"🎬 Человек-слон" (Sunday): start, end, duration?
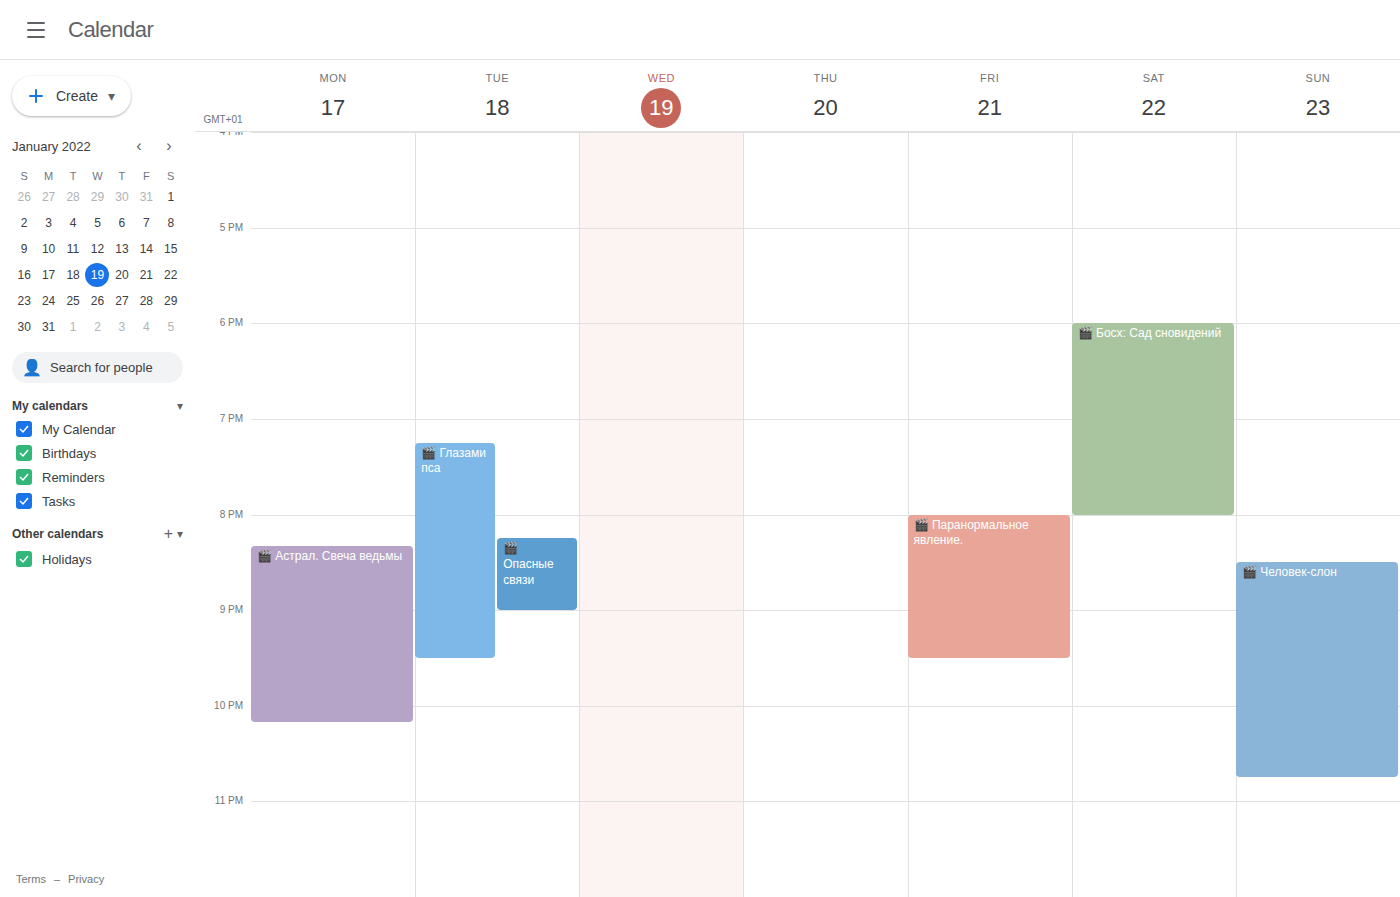
20:30 to 22:45, 2 hours 15 minutes